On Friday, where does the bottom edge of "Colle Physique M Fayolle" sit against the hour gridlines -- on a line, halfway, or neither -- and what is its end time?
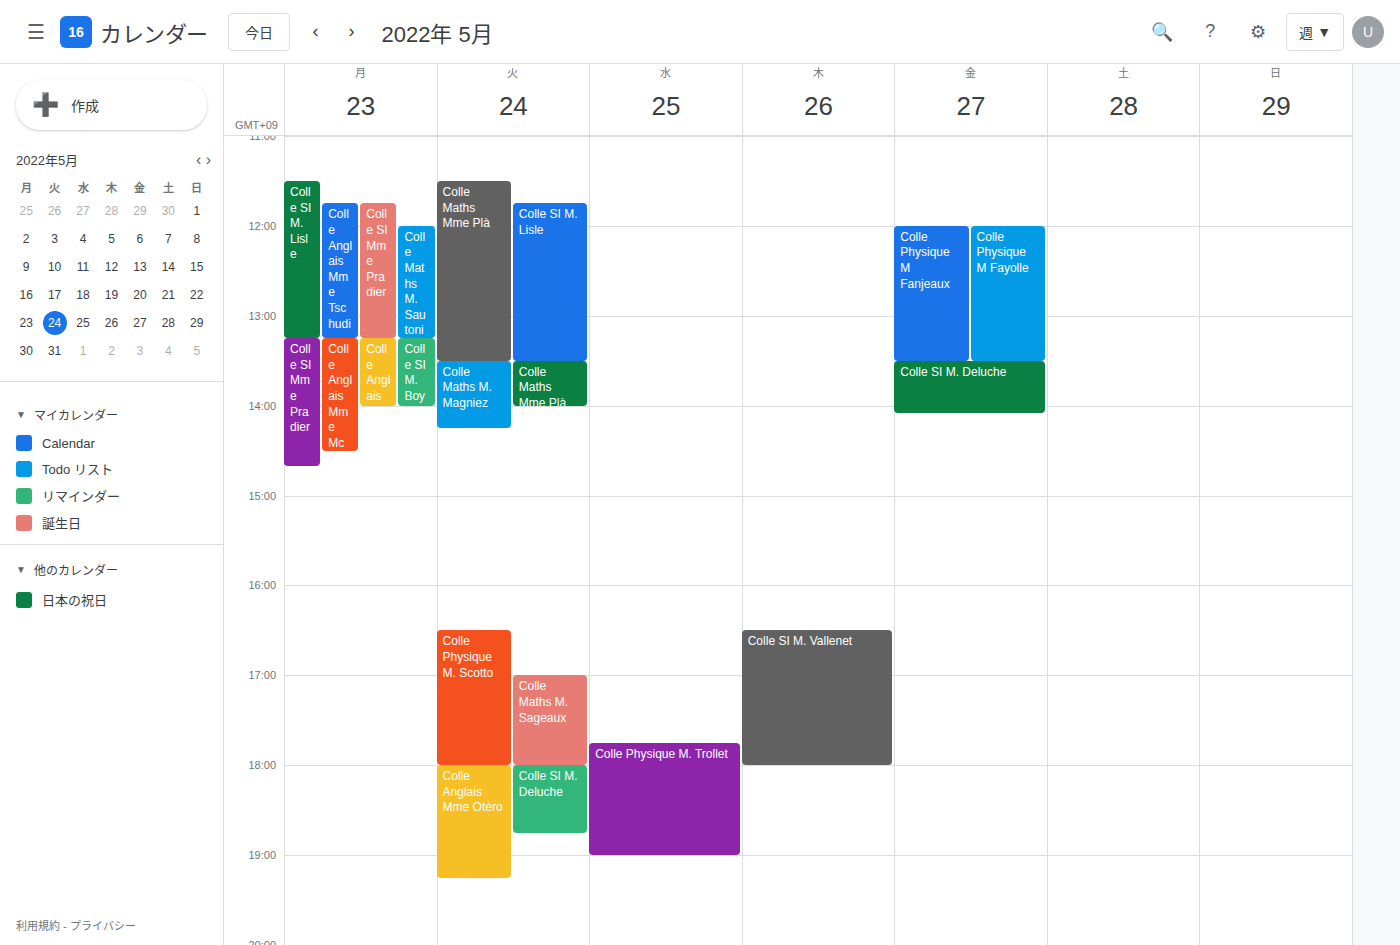
1:30 PM -- halfway between the 1 PM and 2 PM lines.